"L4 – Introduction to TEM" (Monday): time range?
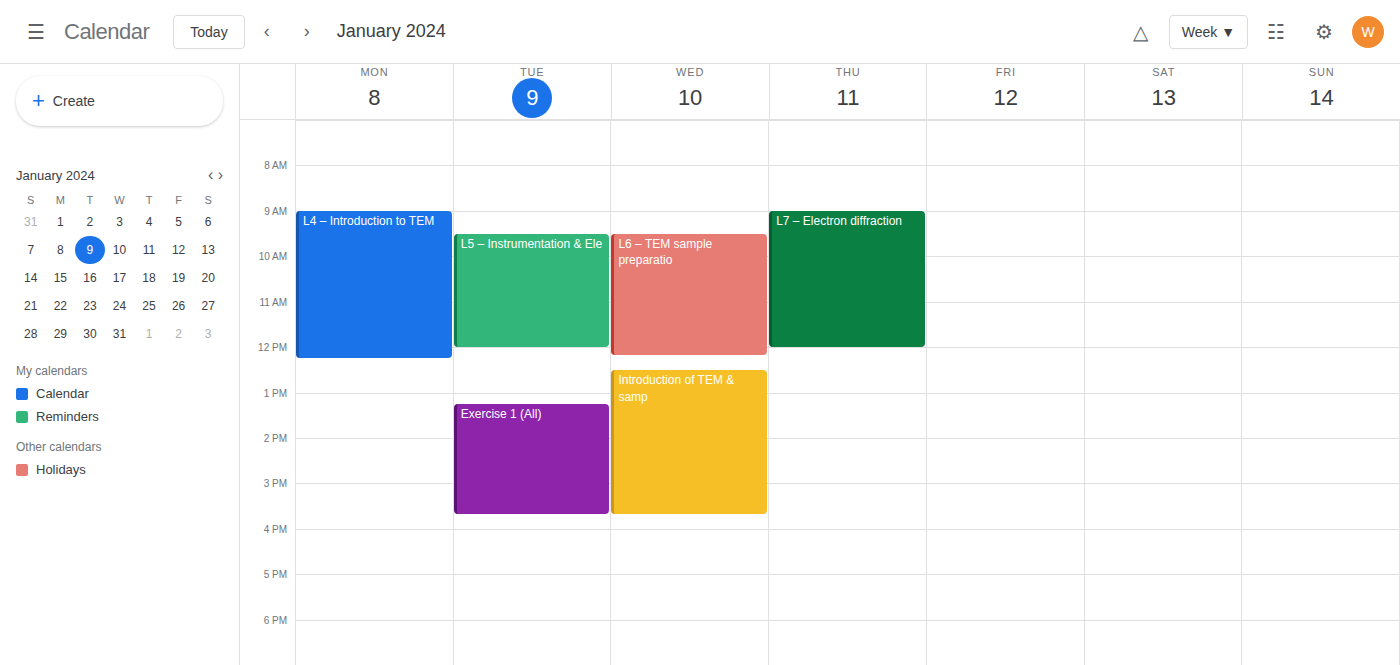
9:00 AM to 12:15 PM